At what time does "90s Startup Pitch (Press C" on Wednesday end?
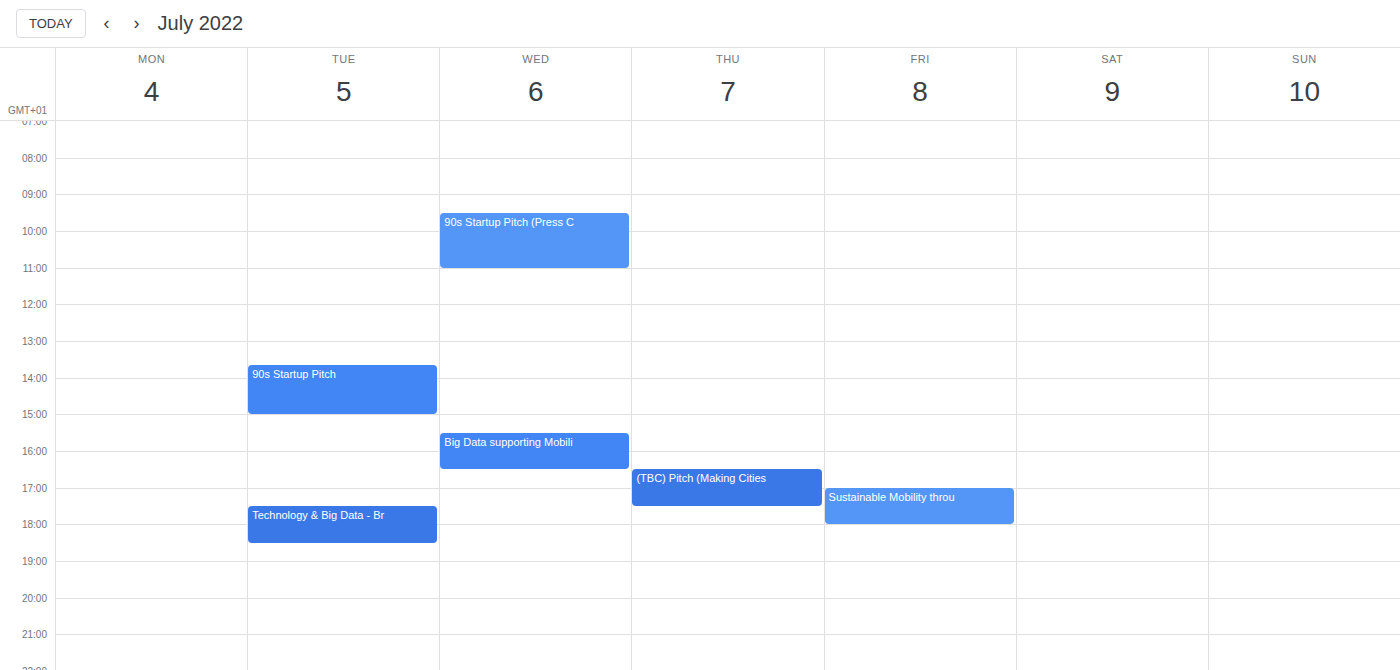
11:00